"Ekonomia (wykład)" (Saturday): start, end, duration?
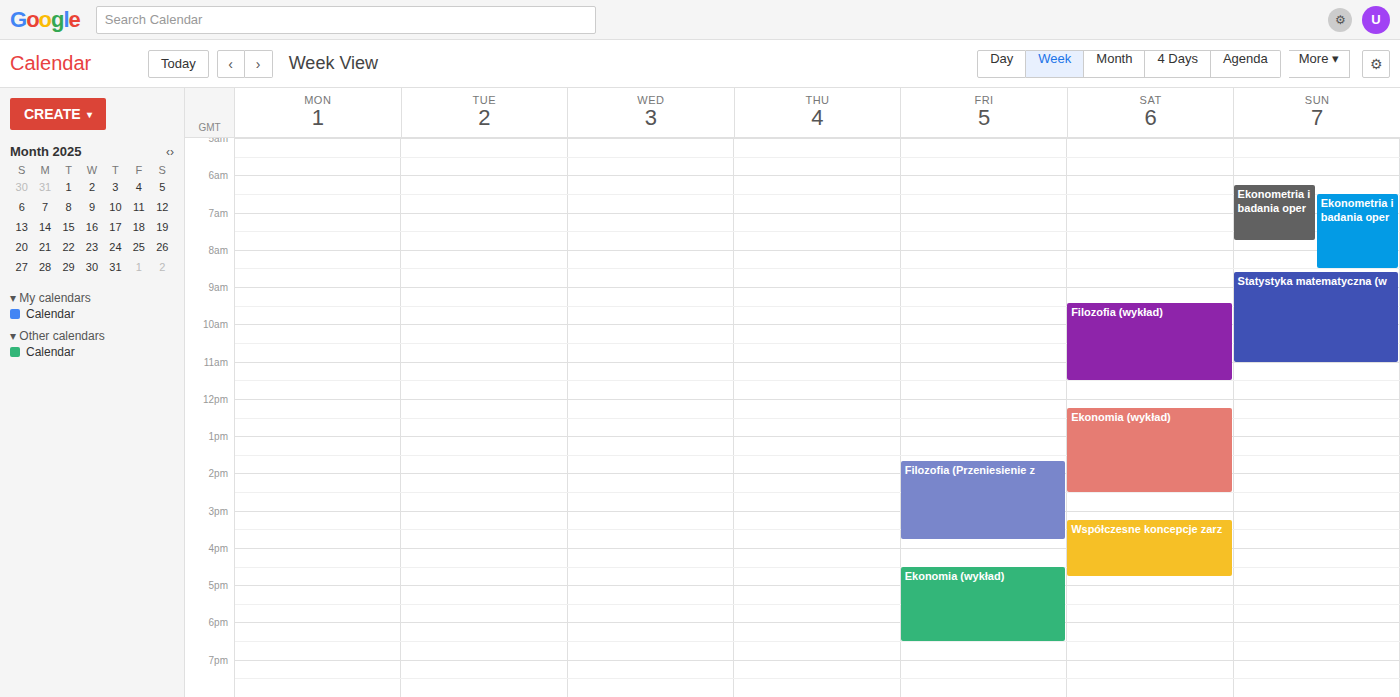
12:15 PM to 2:30 PM, 2 hours 15 minutes